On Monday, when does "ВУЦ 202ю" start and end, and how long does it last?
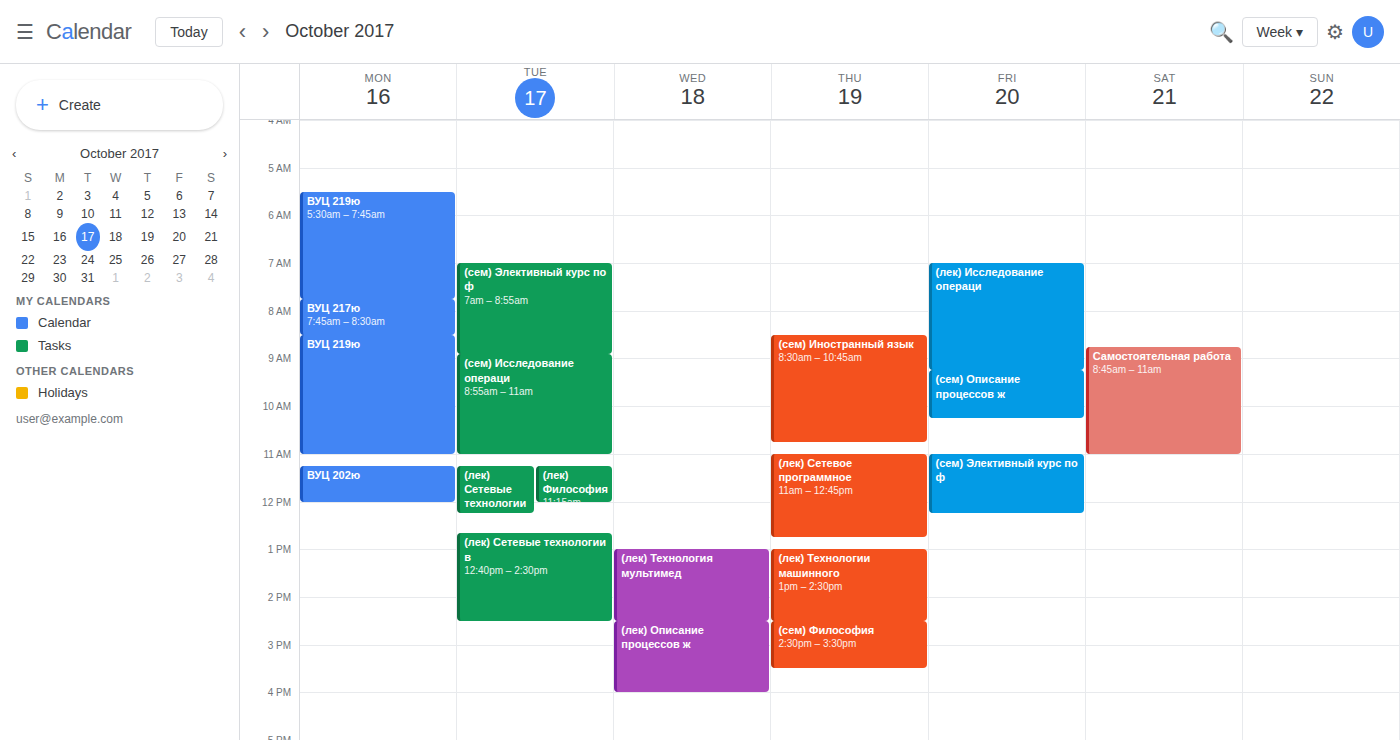
11:15 to 12:00, 45 minutes